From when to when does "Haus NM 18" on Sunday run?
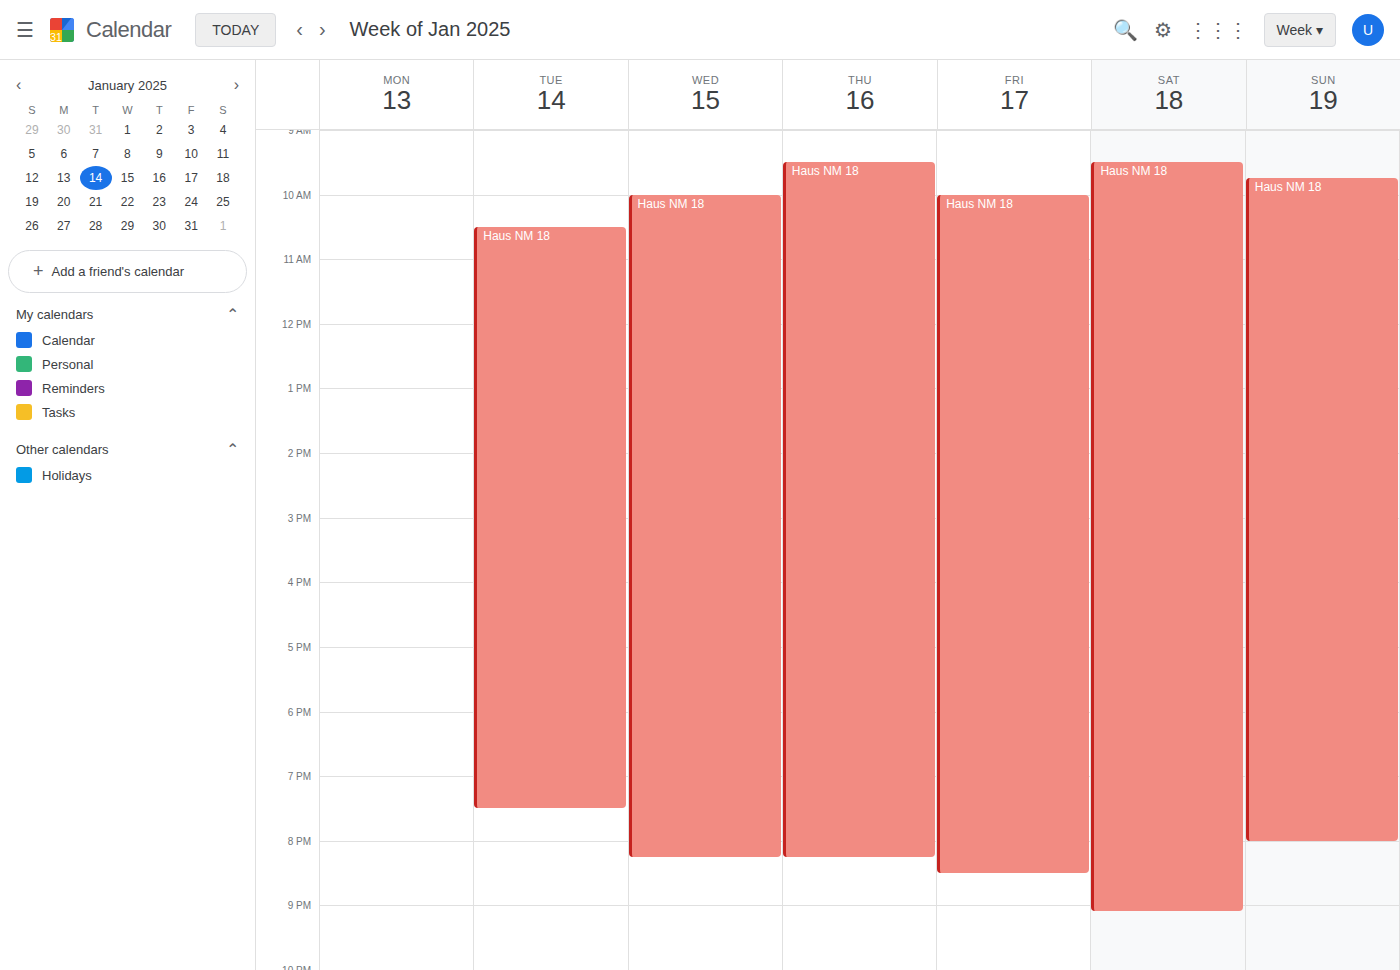
9:45 AM to 8:00 PM